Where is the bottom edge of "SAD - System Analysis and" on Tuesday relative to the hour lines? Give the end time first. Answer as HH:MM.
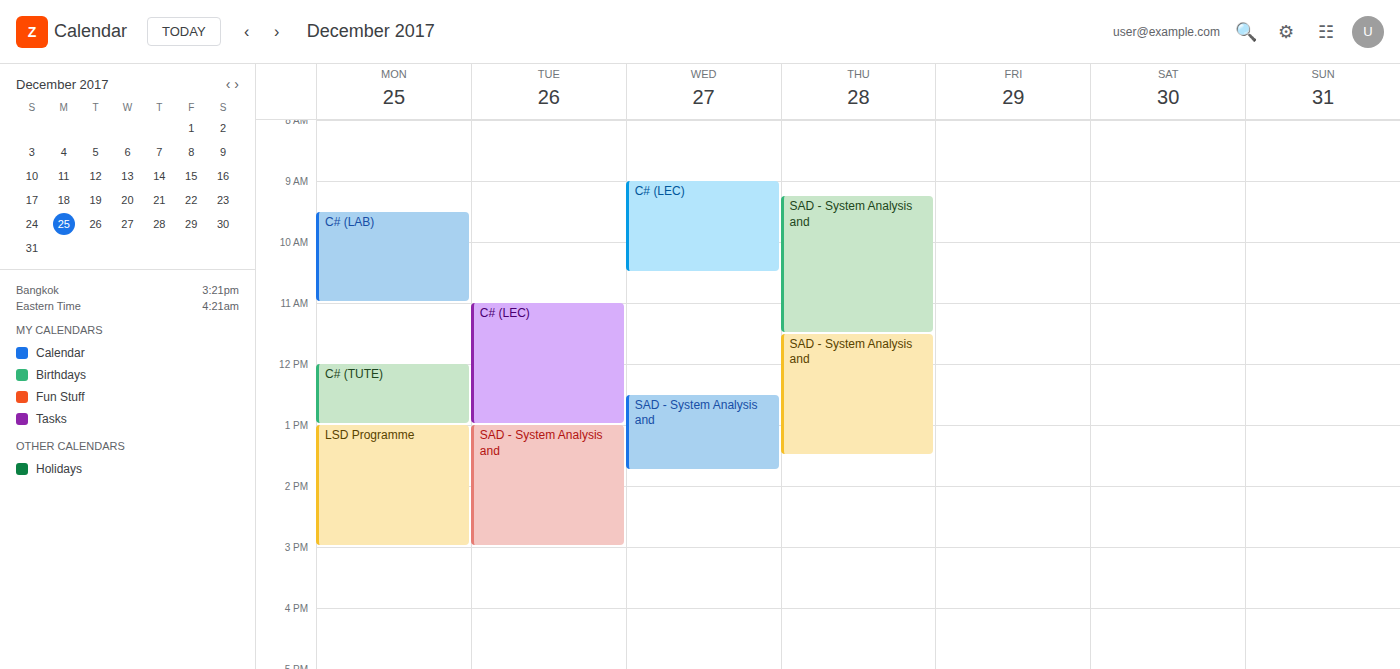
15:00 -- exactly on the 15:00 line.